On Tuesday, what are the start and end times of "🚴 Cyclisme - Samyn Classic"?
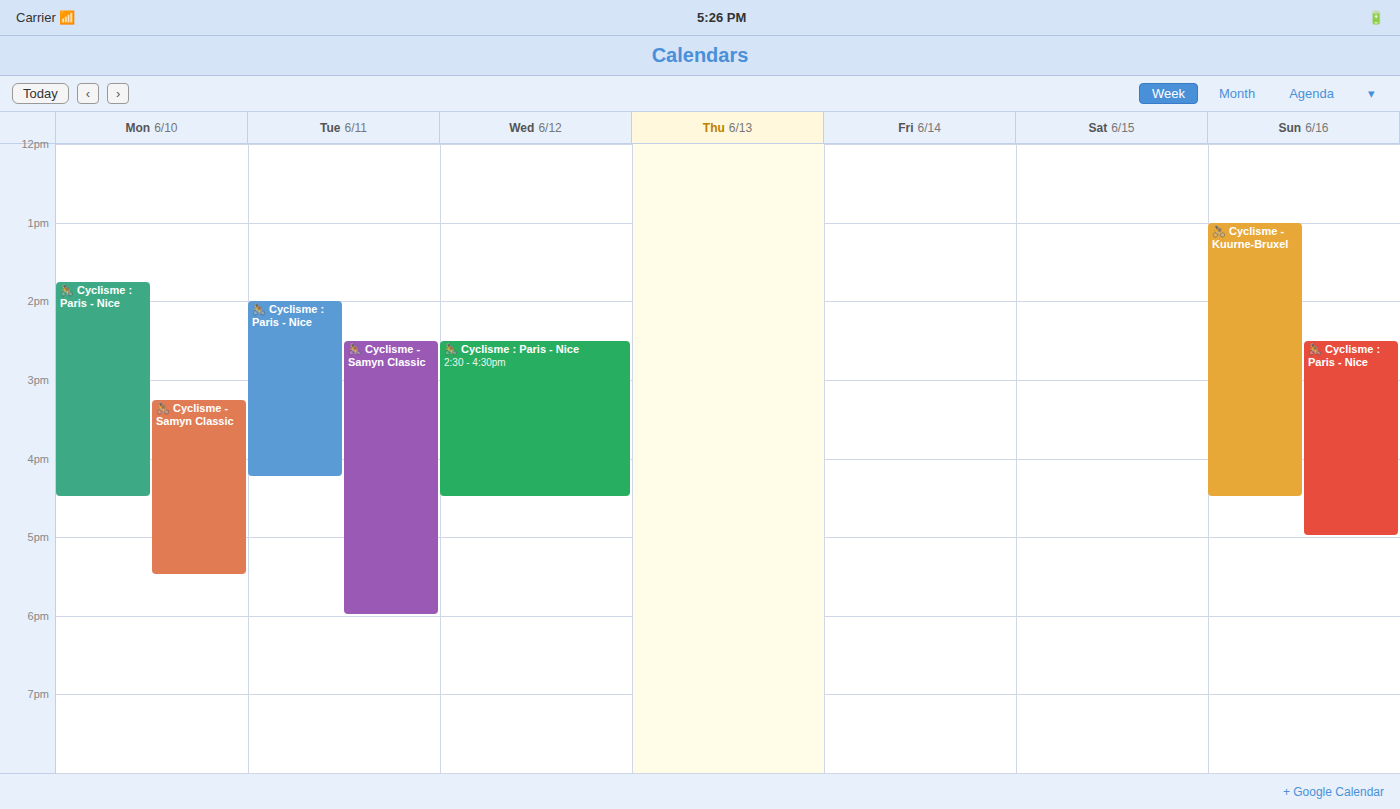
2:30 PM to 6:00 PM